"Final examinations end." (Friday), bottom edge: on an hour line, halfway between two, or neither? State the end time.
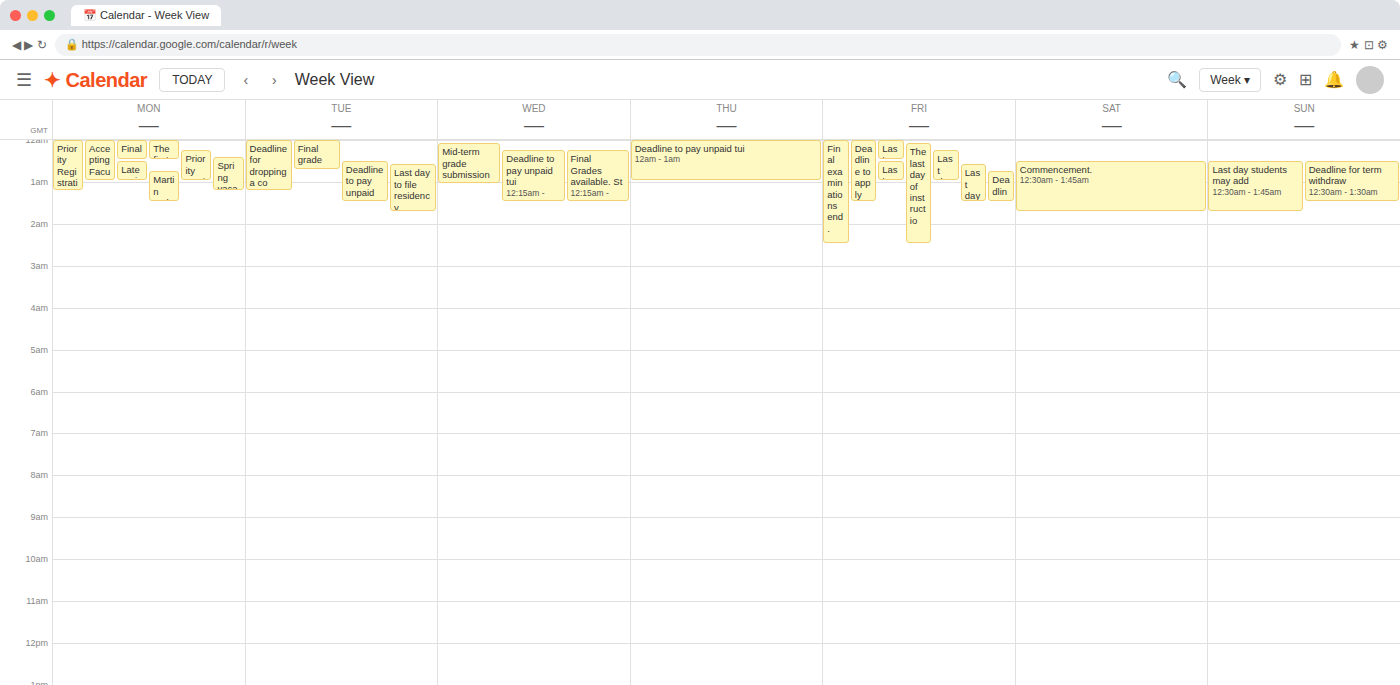
2:30 AM -- halfway between the 2 AM and 3 AM lines.